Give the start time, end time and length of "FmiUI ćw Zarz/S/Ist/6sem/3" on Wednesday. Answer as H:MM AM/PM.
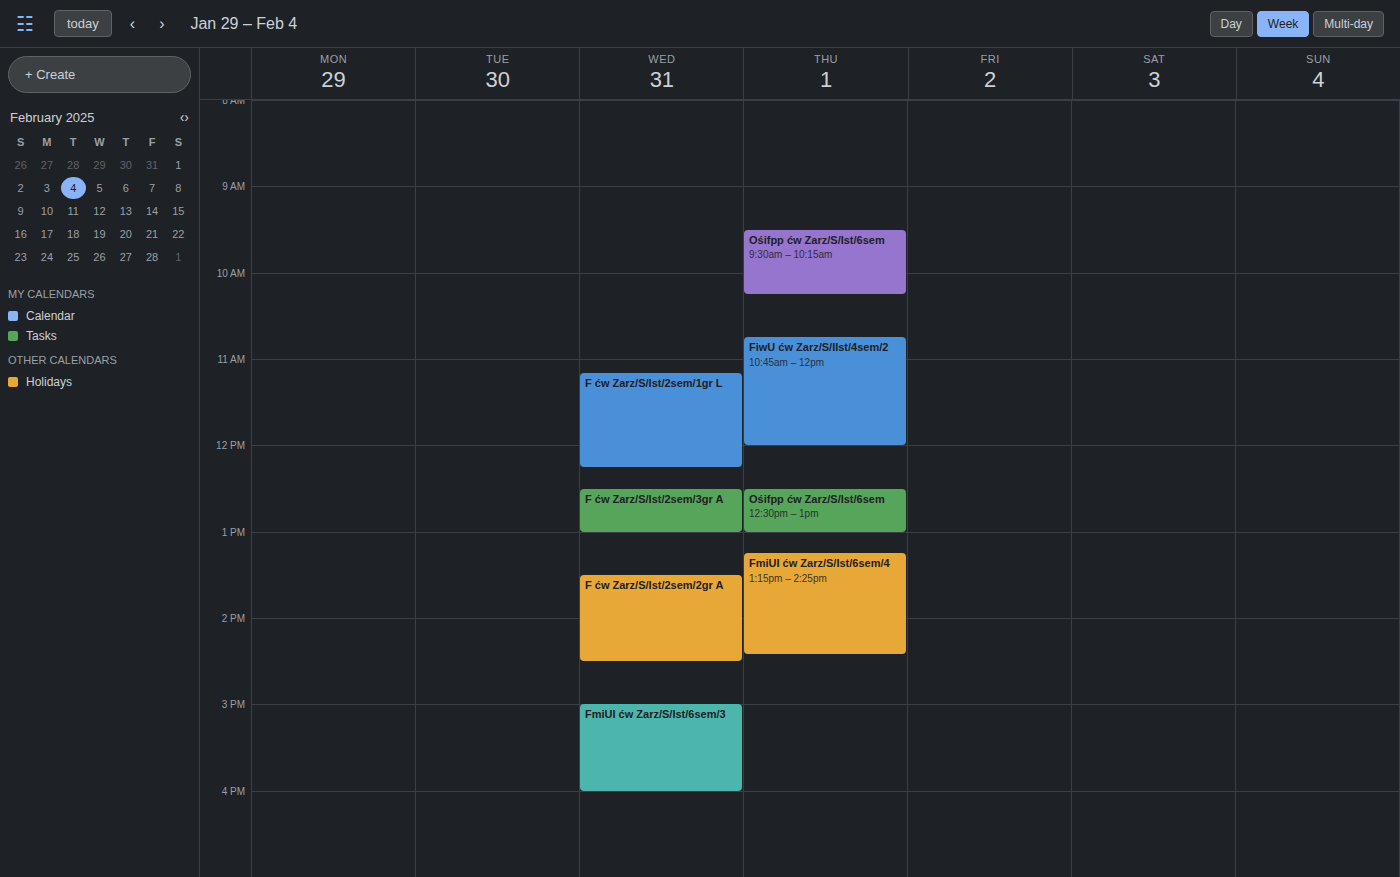
3:00 PM to 4:00 PM, 1 hour